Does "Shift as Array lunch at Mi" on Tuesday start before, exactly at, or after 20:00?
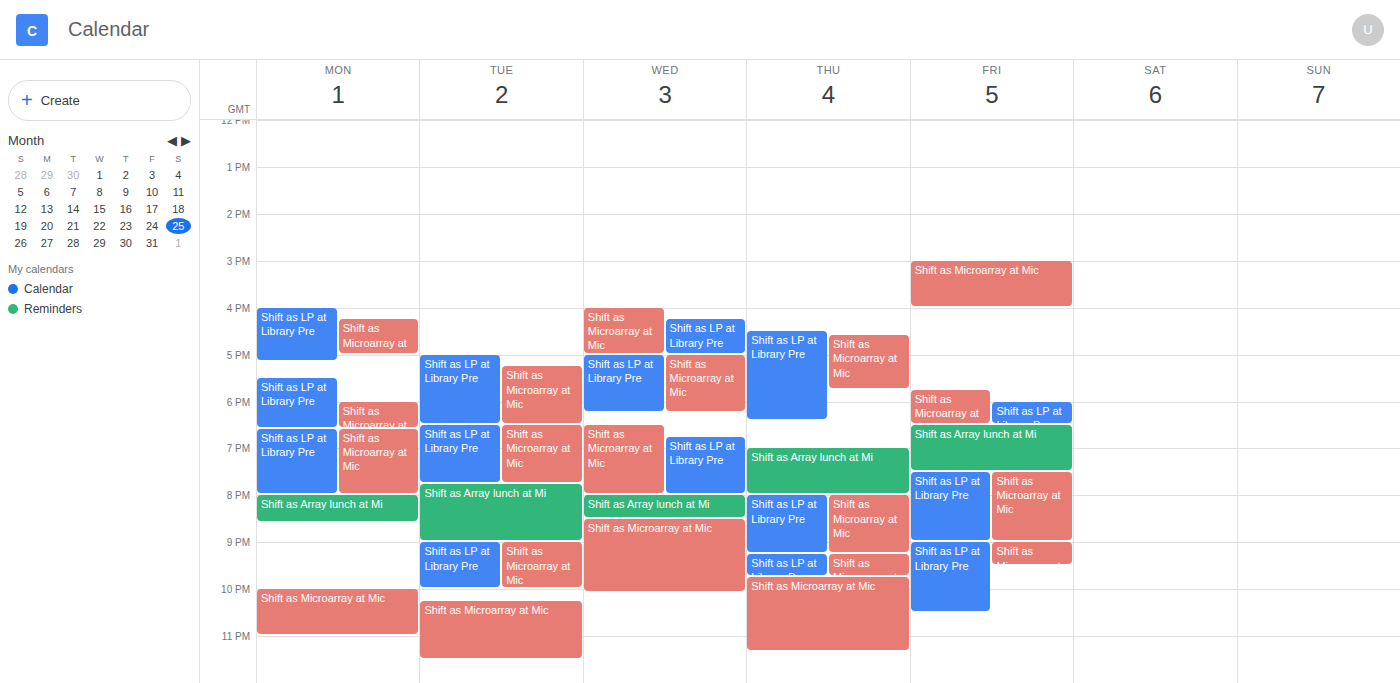
19:45 -- before 20:00, 15 minutes above the 20:00 line.